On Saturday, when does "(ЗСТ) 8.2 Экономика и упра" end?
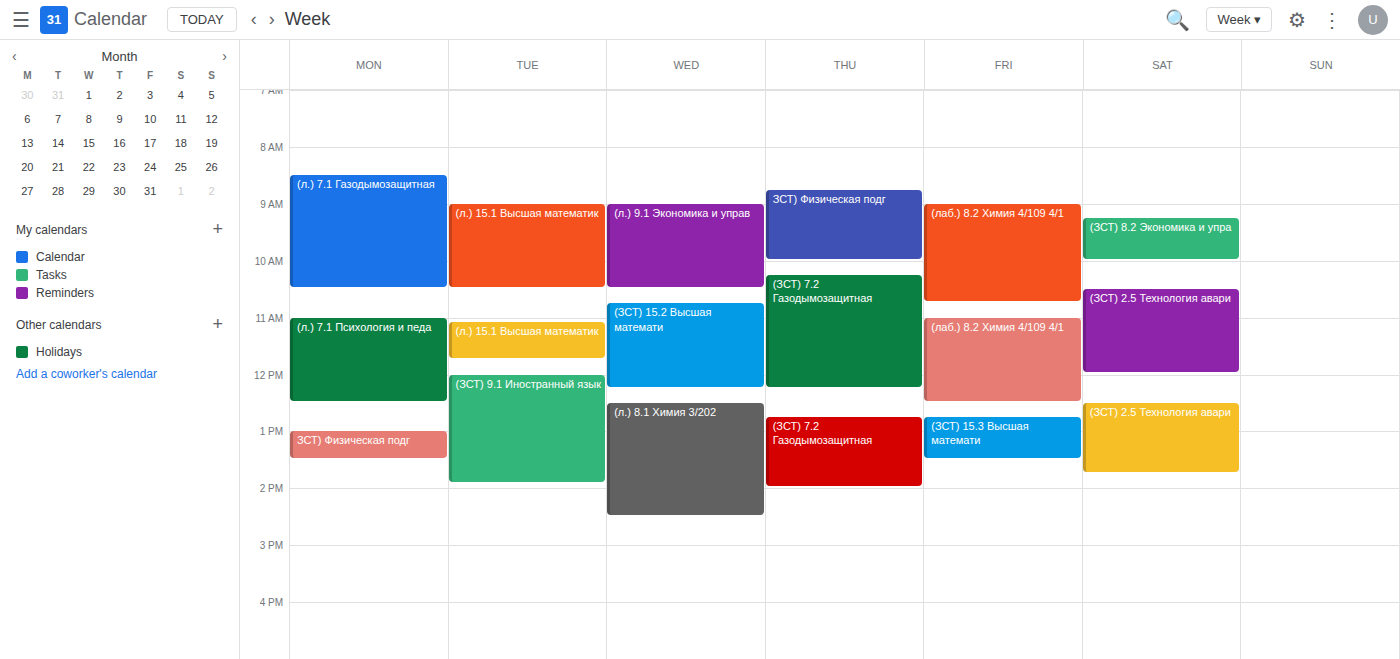
10:00 AM